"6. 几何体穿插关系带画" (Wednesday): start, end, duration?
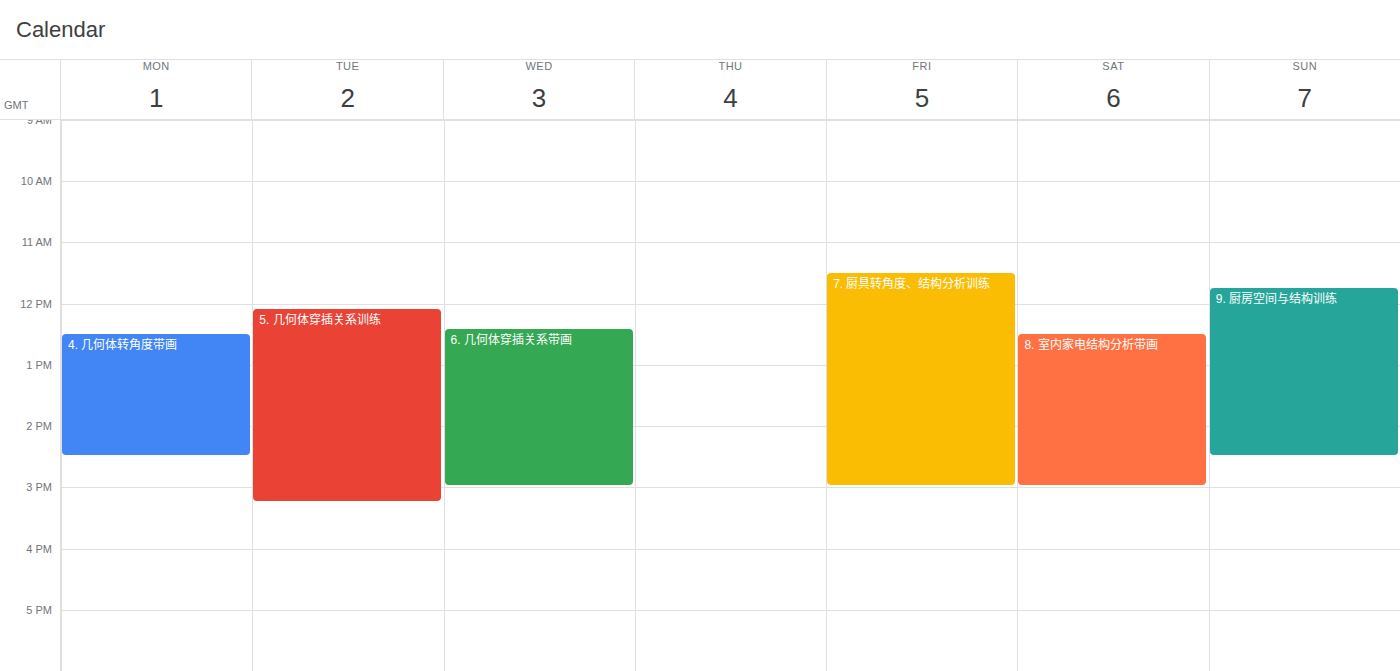
12:25 PM to 3:00 PM, 2 hours 35 minutes